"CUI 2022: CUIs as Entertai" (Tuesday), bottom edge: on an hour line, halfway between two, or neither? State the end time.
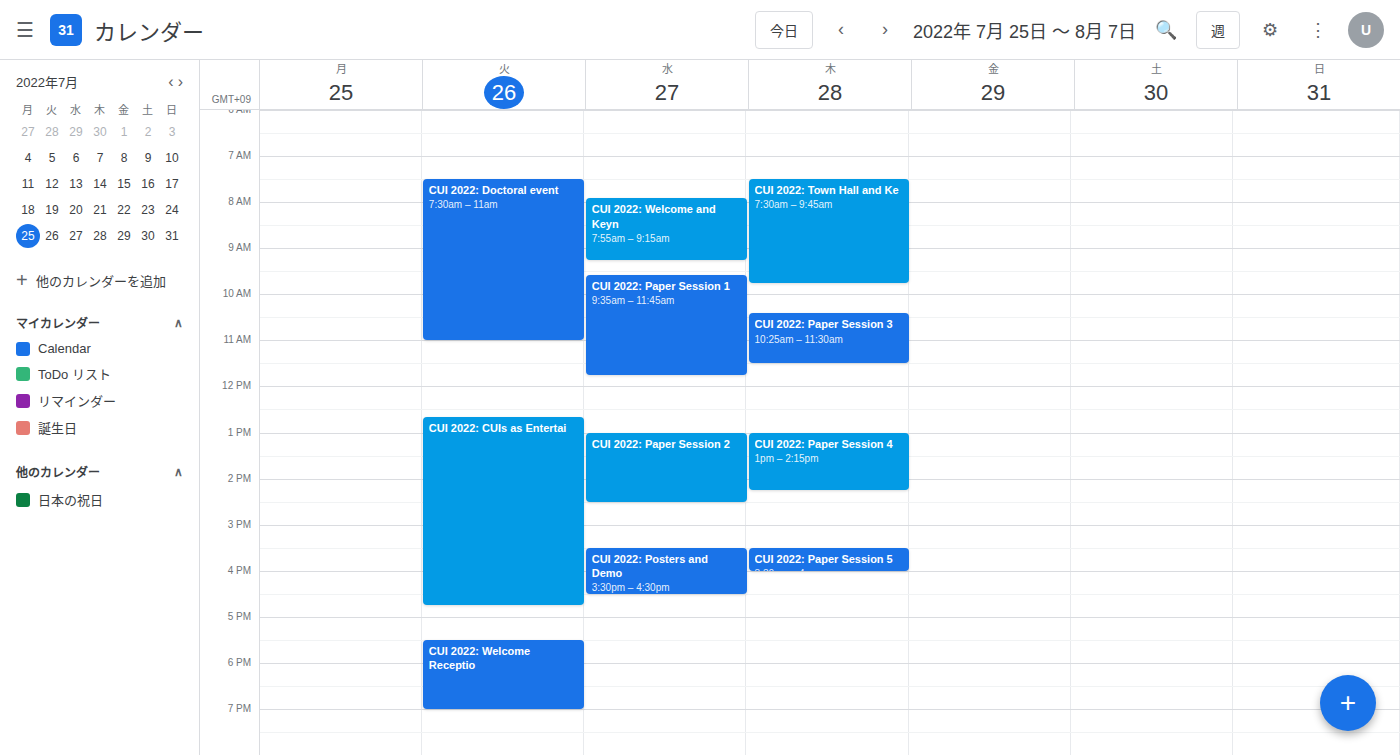
4:45 PM -- neither: three quarters of the way from the 4 PM line to the 5 PM line.